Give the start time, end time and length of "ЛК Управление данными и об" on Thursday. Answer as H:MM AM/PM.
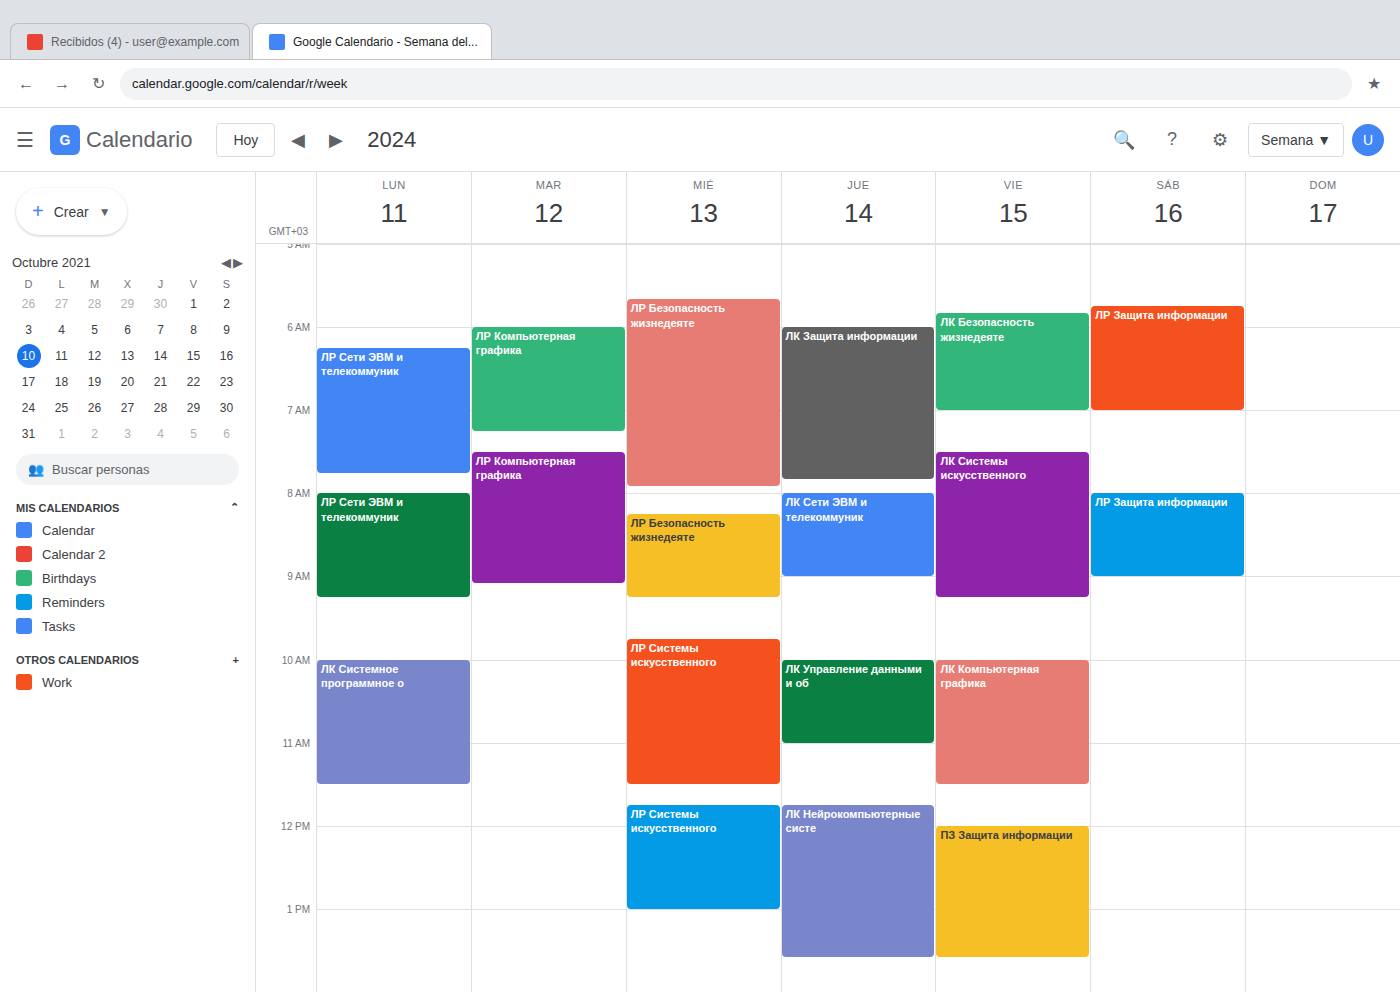
10:00 AM to 11:00 AM, 1 hour